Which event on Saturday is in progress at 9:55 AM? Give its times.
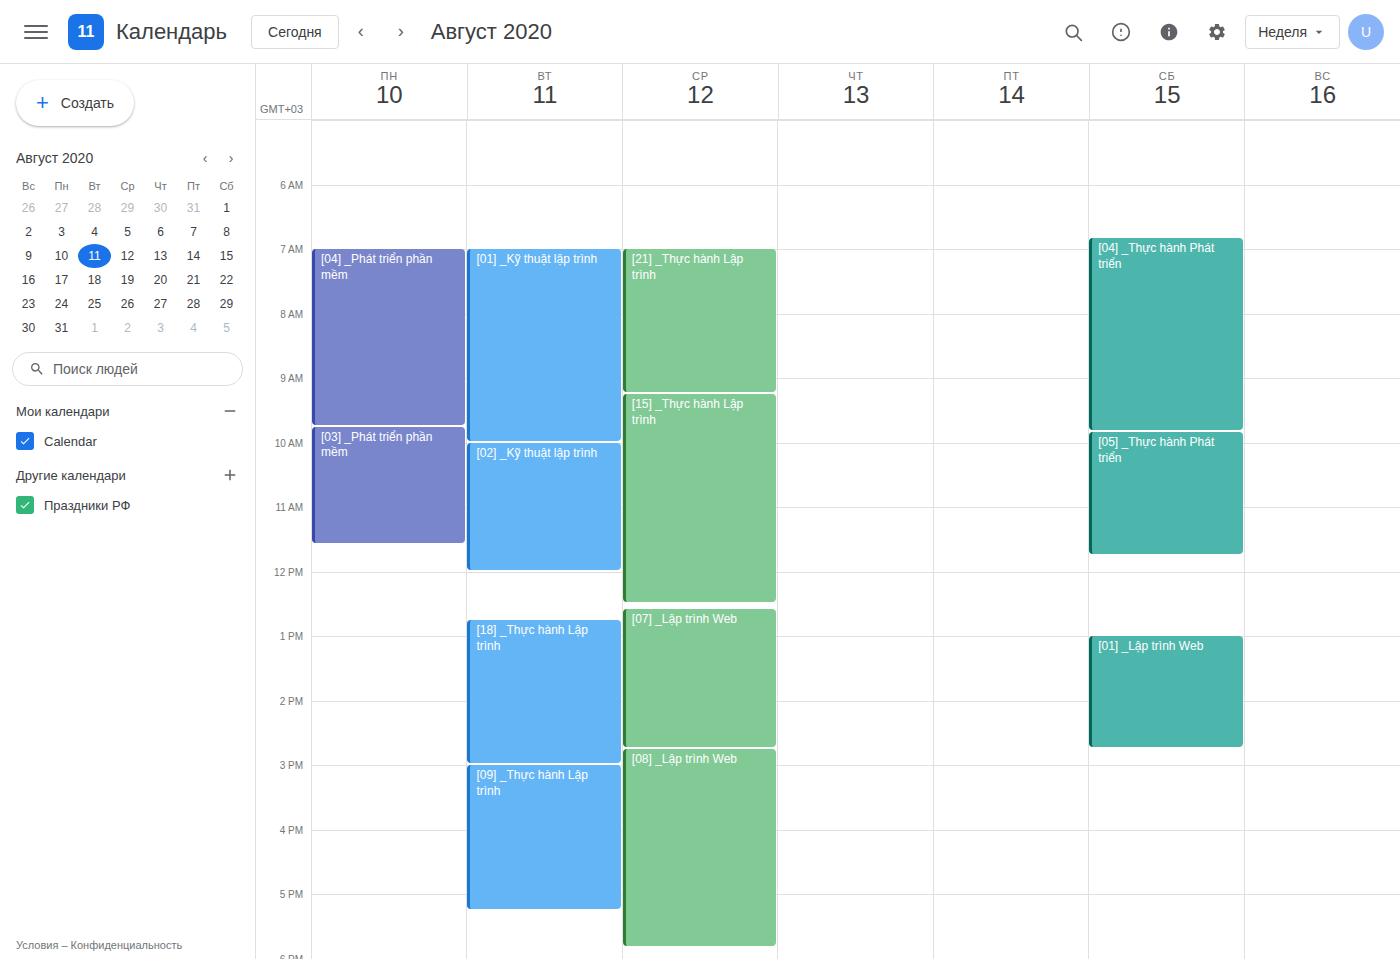
"[05] _Thực hành Phát triển", 9:50 AM to 11:45 AM